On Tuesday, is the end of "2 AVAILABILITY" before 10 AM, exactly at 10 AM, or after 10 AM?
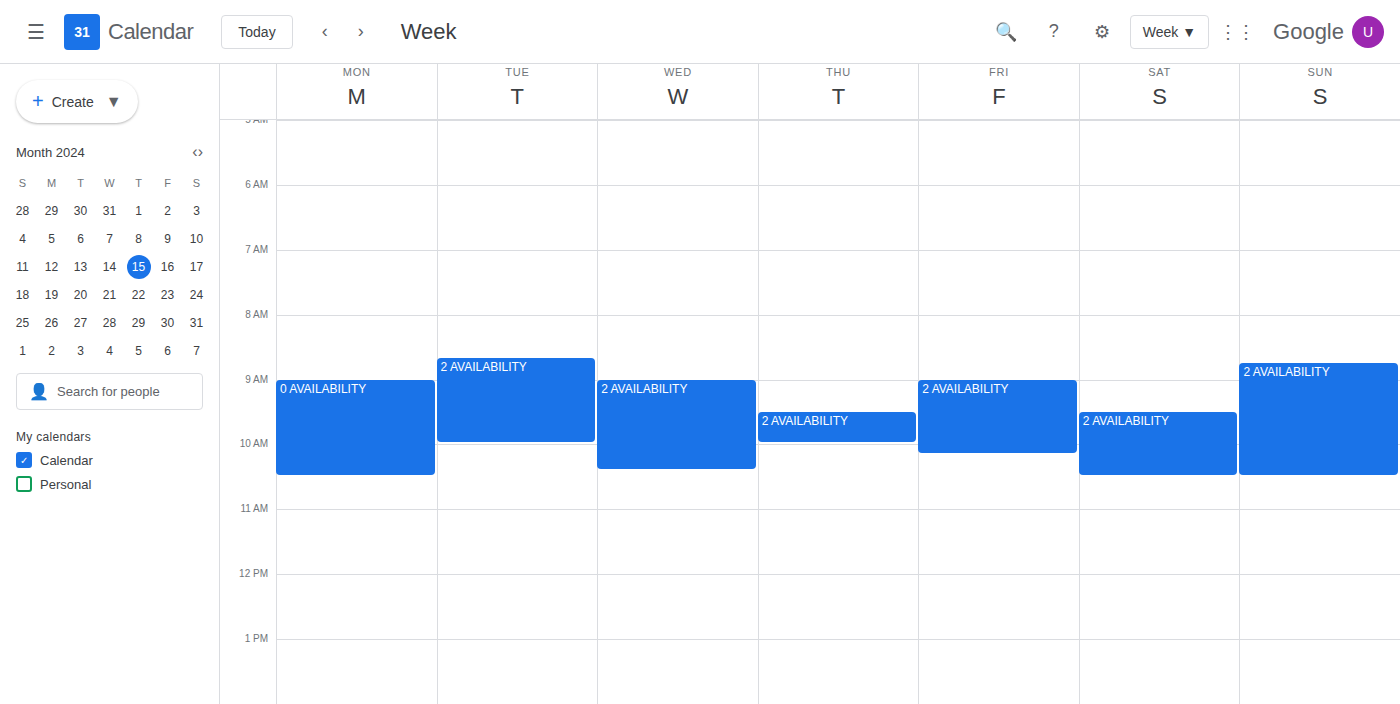
10:00 AM -- exactly at 10 AM, on the 10 AM line.